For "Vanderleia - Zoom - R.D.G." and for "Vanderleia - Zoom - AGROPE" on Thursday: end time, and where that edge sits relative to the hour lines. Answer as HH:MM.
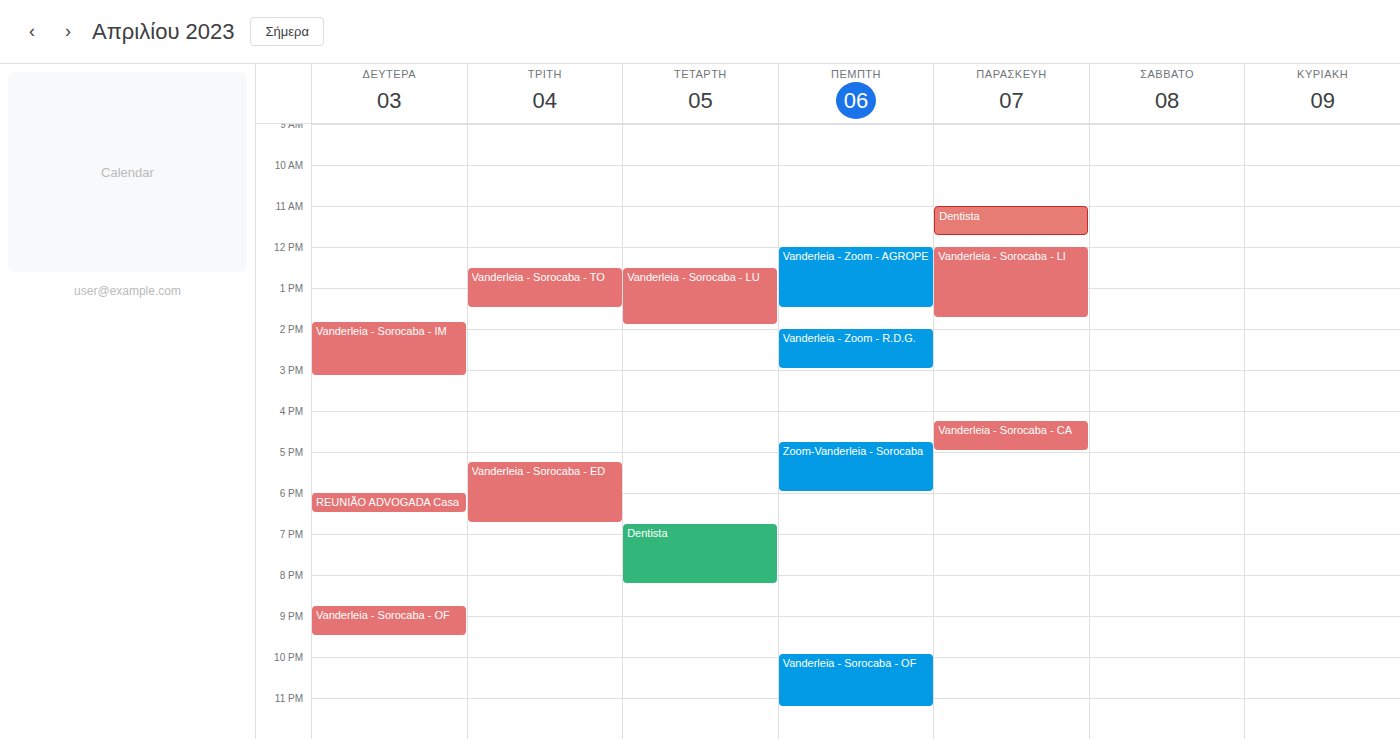
"Vanderleia - Zoom - R.D.G.": 15:00, exactly on the 15:00 line. "Vanderleia - Zoom - AGROPE": 13:30, halfway between the 13:00 and 14:00 lines.